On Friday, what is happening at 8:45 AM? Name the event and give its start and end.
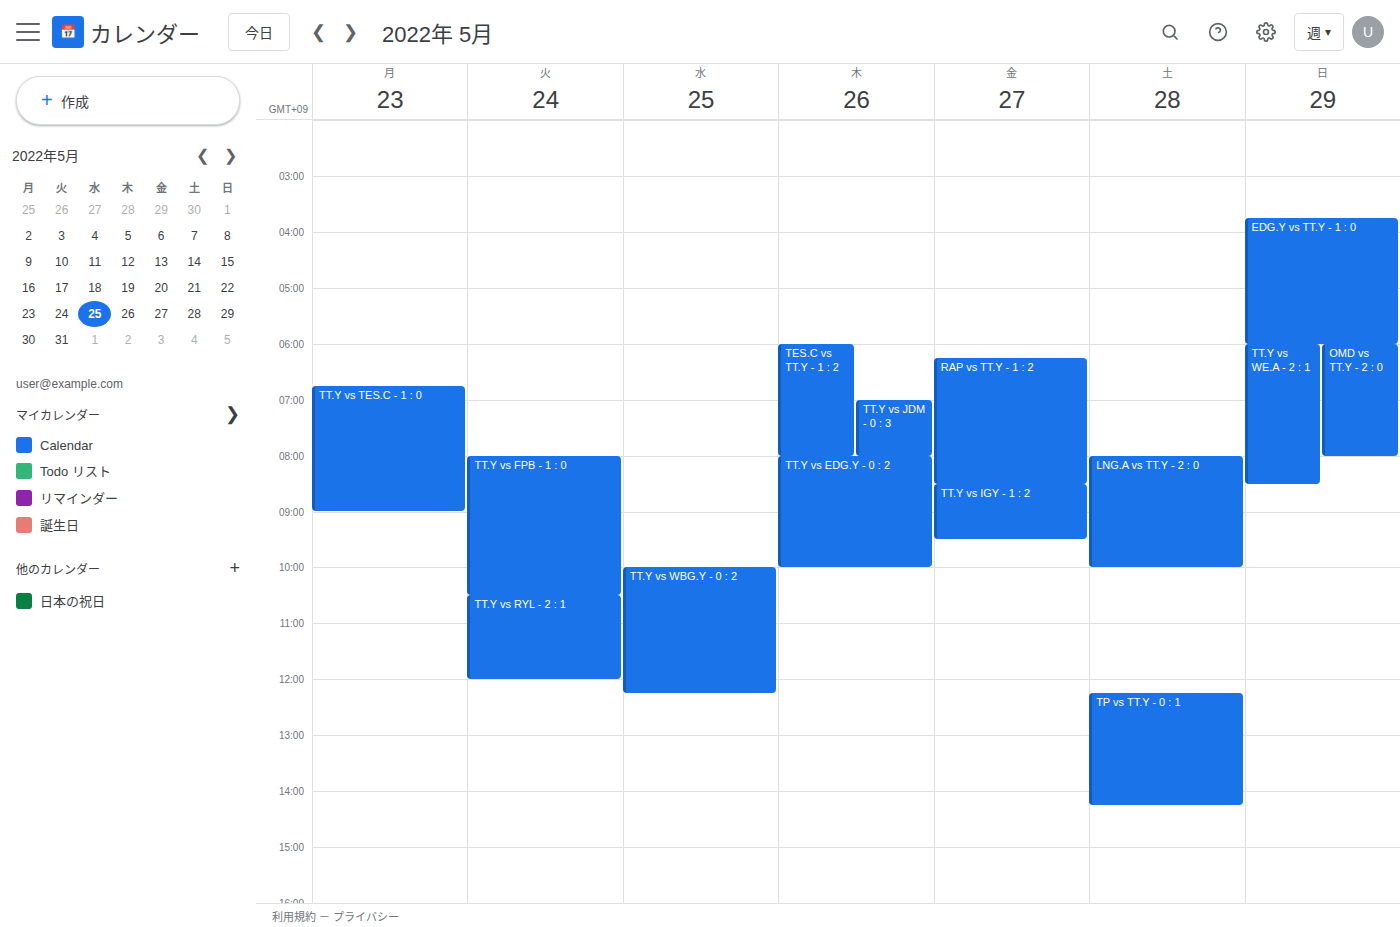
"TT.Y vs IGY - 1 : 2", 8:30 AM to 9:30 AM